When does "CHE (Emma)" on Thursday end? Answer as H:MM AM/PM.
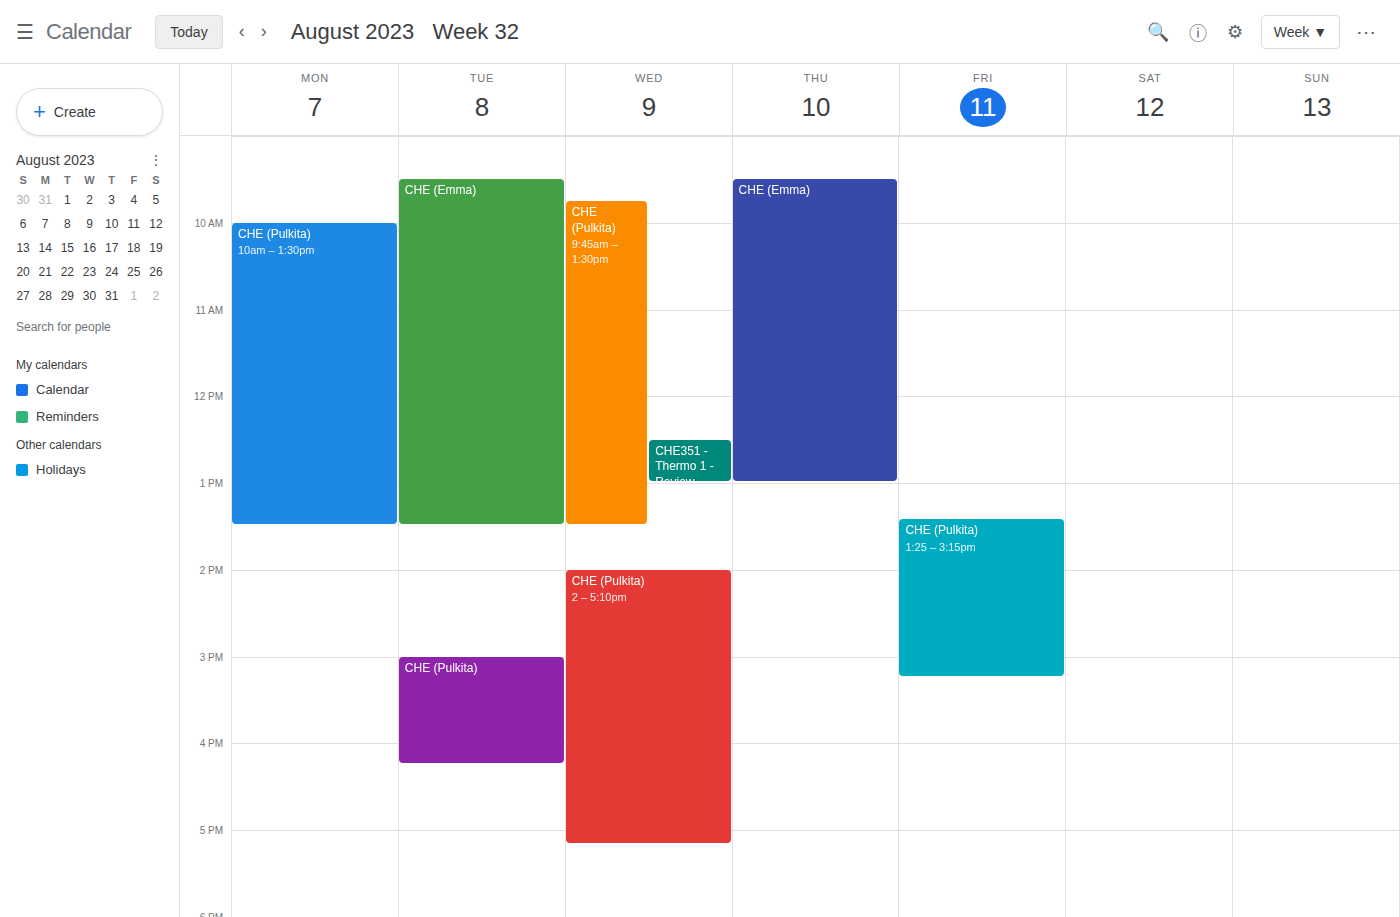
1:00 PM